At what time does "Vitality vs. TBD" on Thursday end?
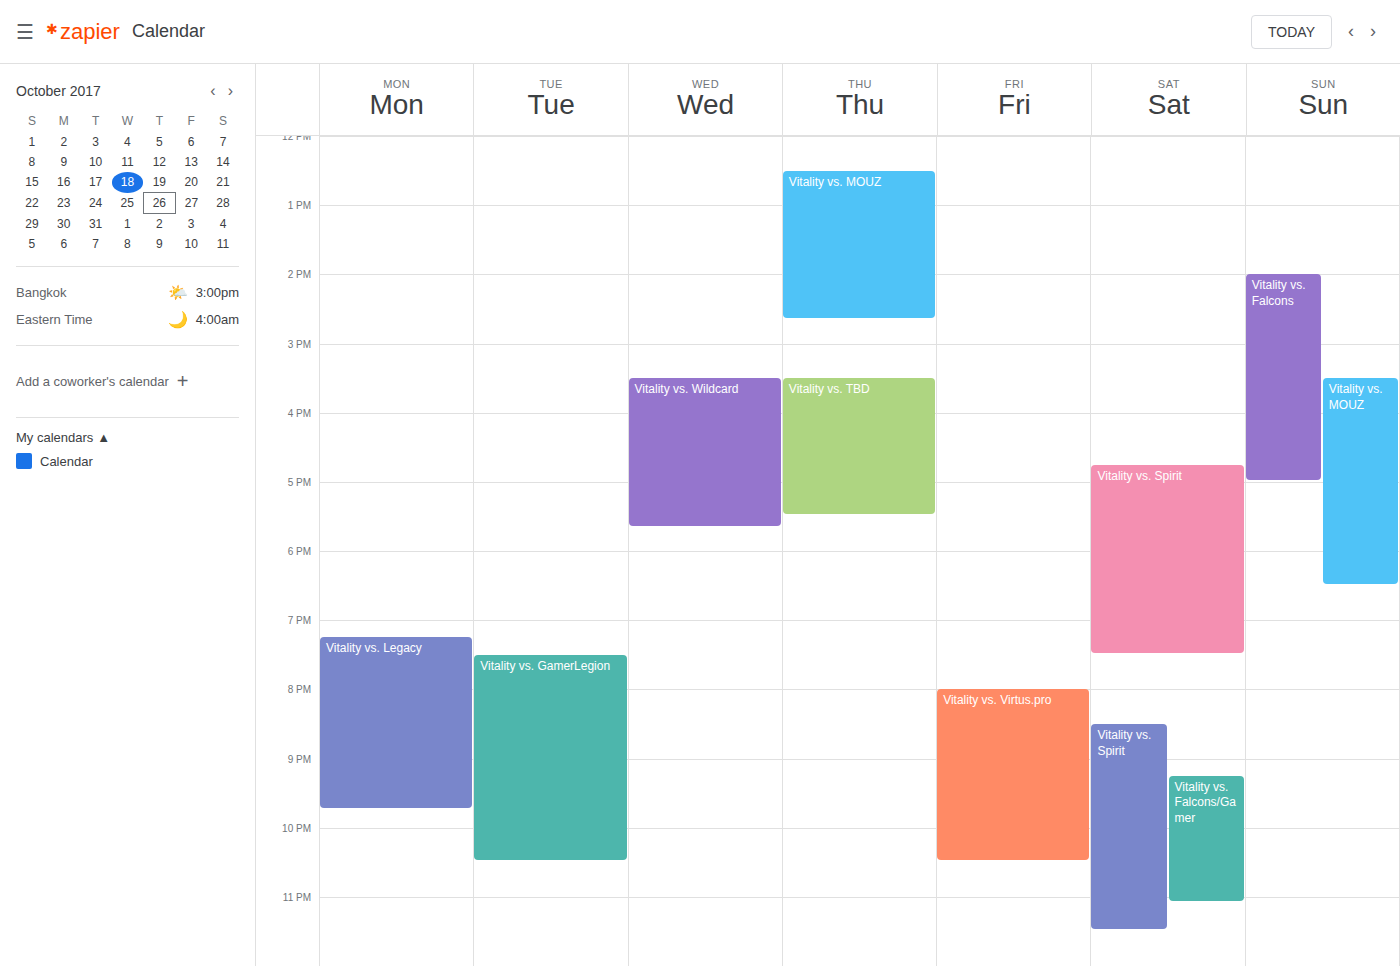
5:30 PM